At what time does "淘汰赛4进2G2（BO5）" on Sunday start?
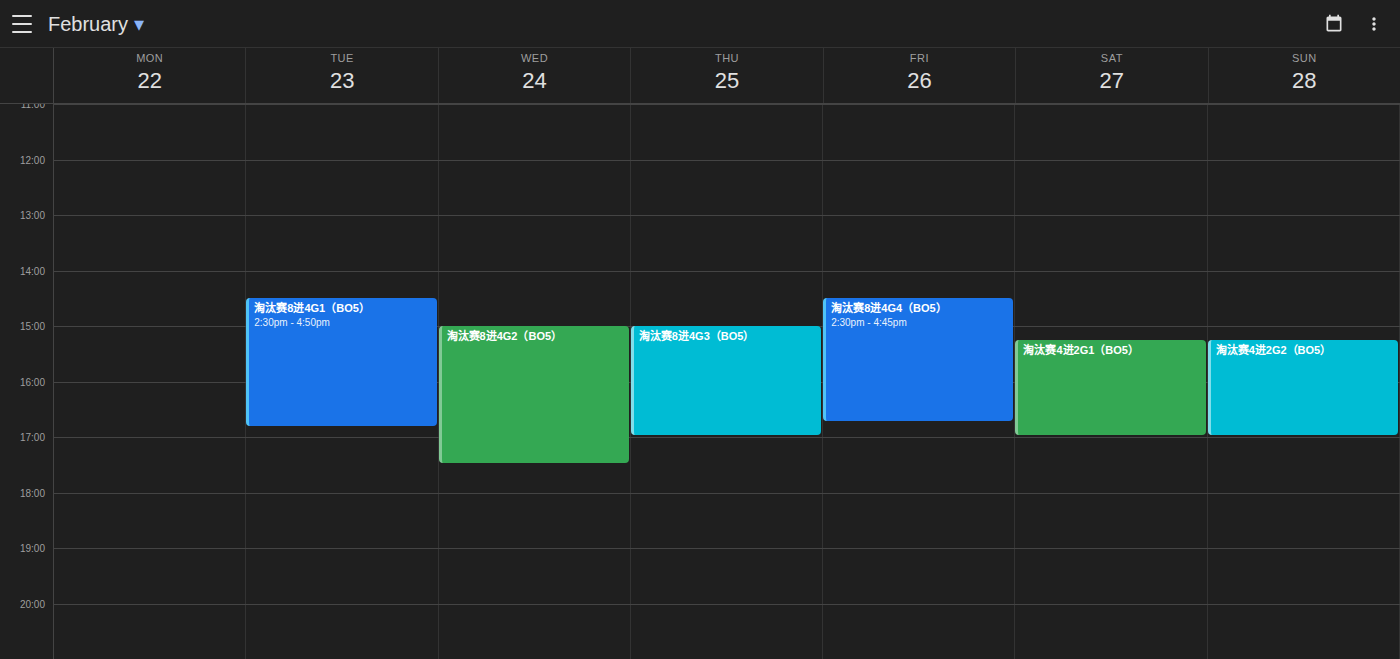
3:15 PM